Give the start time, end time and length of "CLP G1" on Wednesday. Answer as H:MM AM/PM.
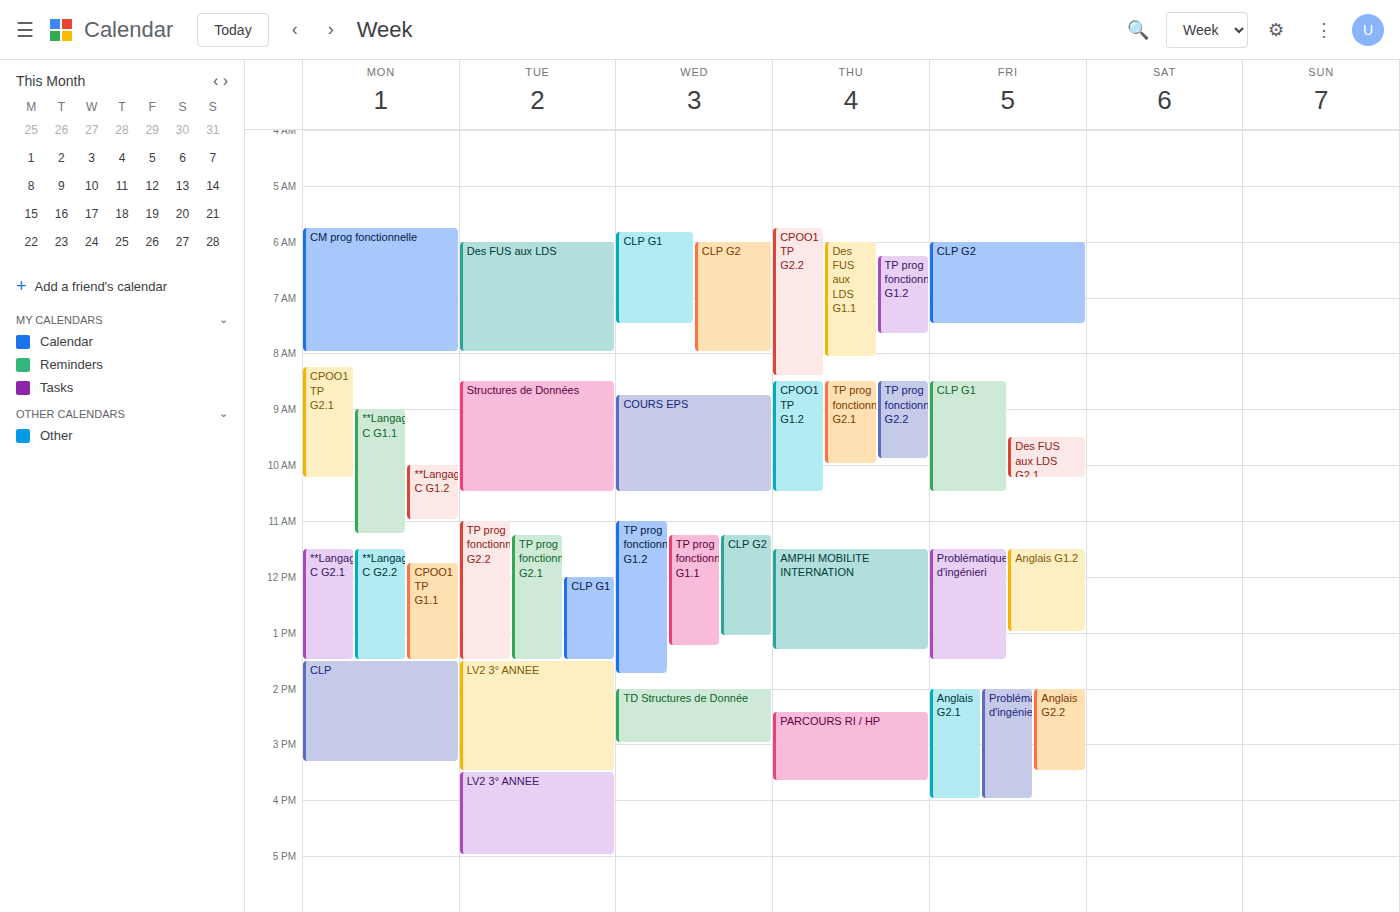
5:50 AM to 7:30 AM, 1 hour 40 minutes